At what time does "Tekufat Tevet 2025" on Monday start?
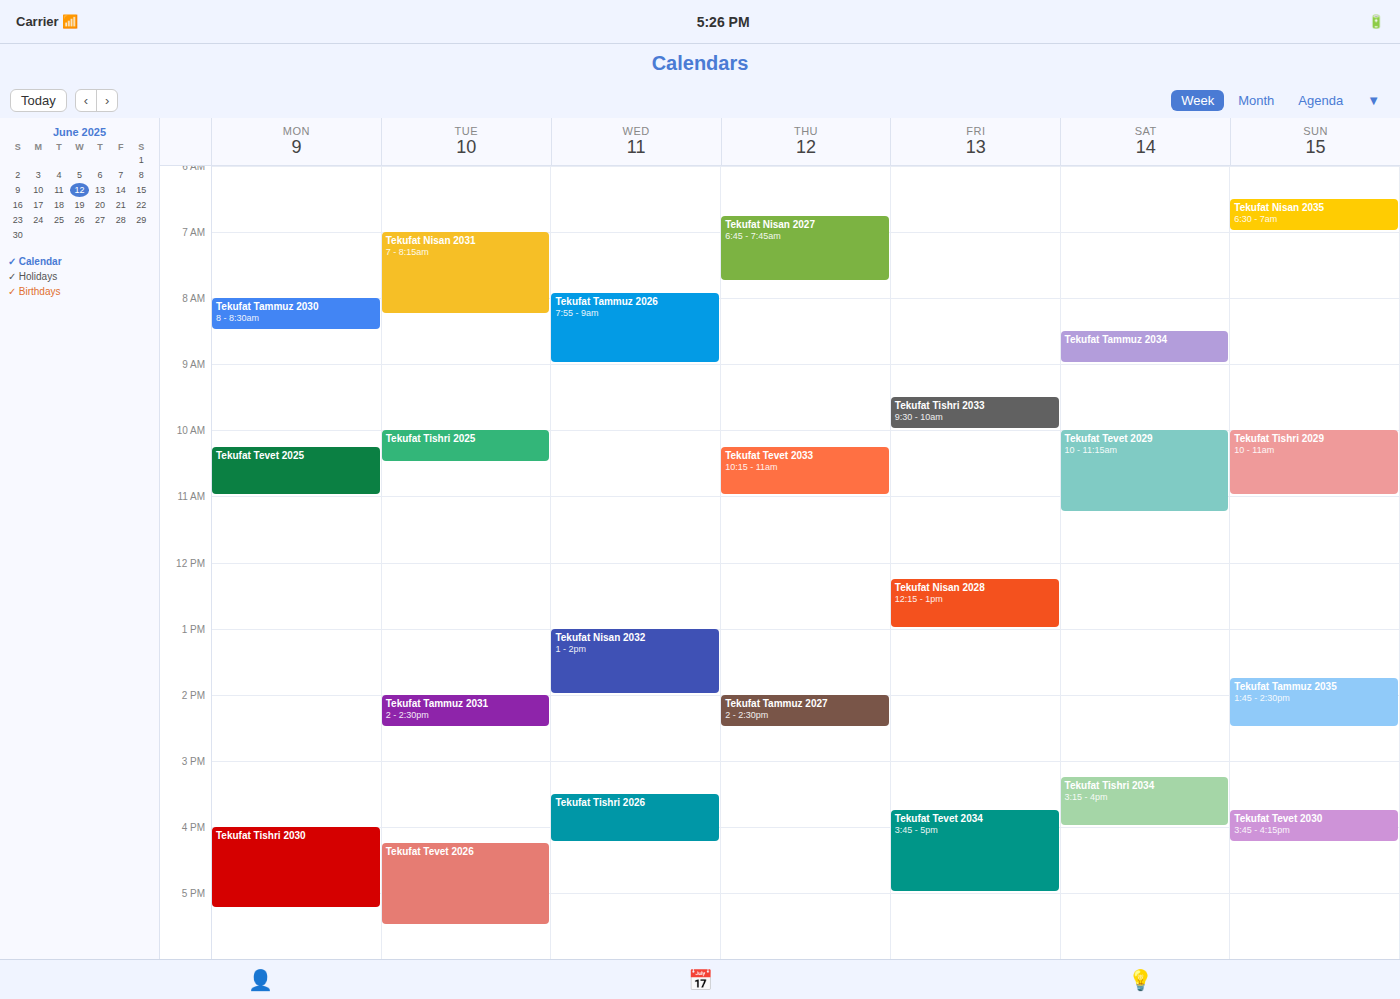
10:15 AM